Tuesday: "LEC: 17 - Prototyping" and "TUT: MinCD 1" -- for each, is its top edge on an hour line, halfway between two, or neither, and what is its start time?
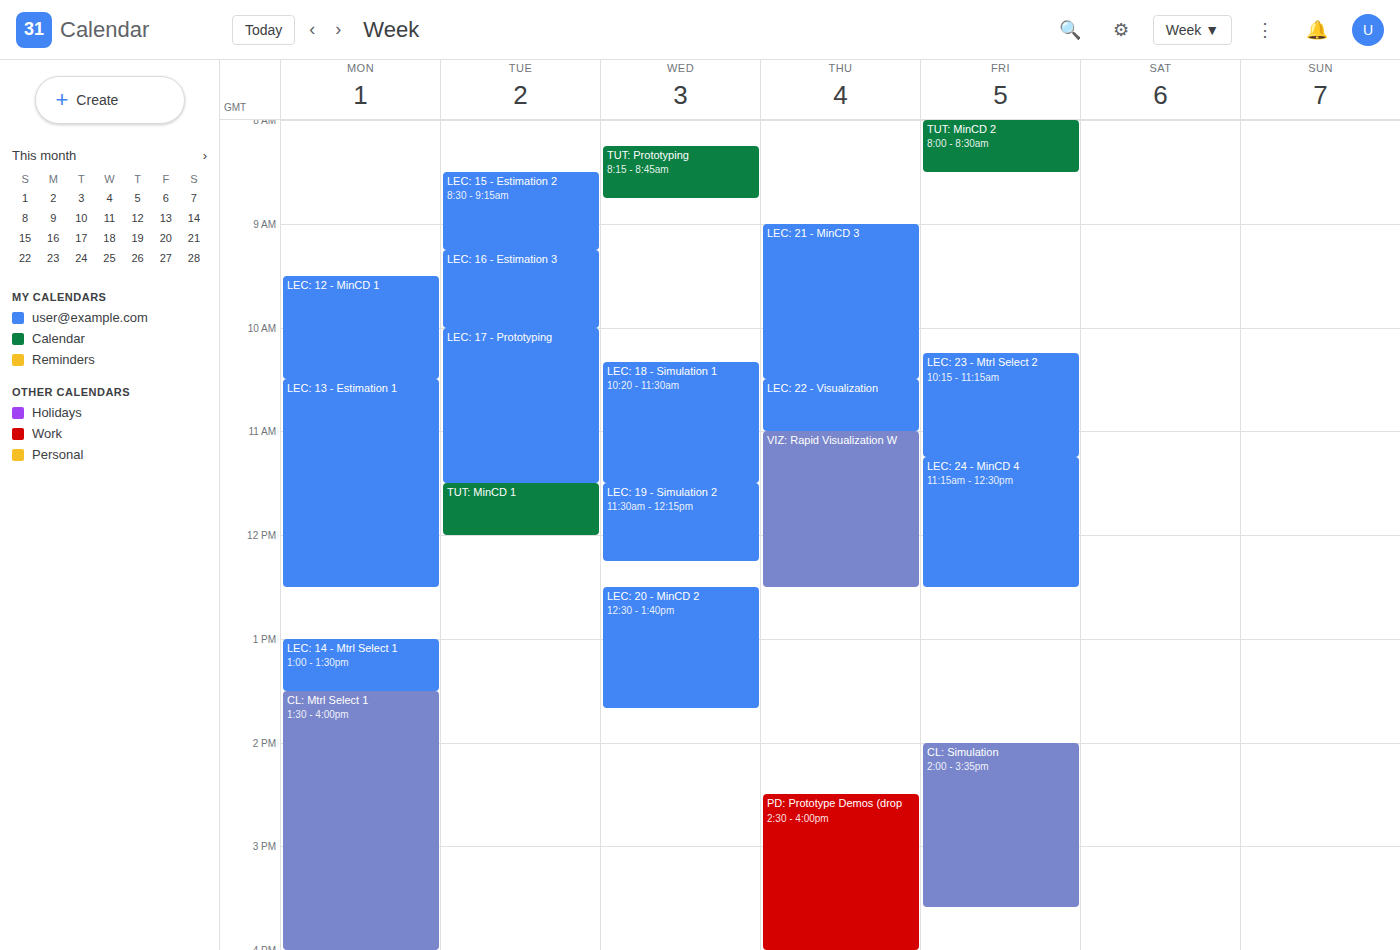
"LEC: 17 - Prototyping": 10:00 AM, exactly on the 10 AM line. "TUT: MinCD 1": 11:30 AM, halfway between the 11 AM and 12 PM lines.